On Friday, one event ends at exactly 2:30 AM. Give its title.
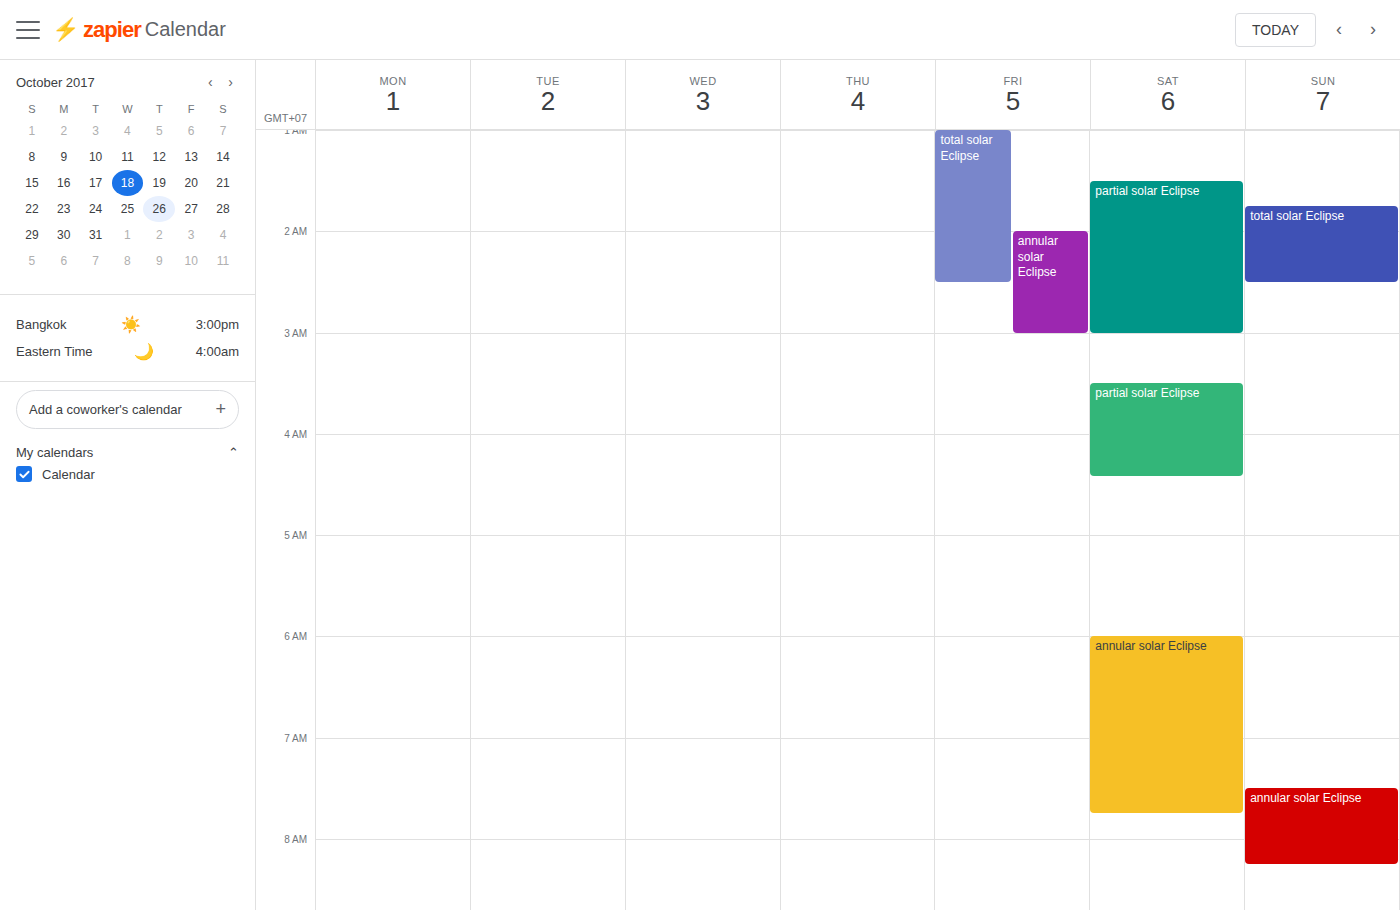
"total solar Eclipse"